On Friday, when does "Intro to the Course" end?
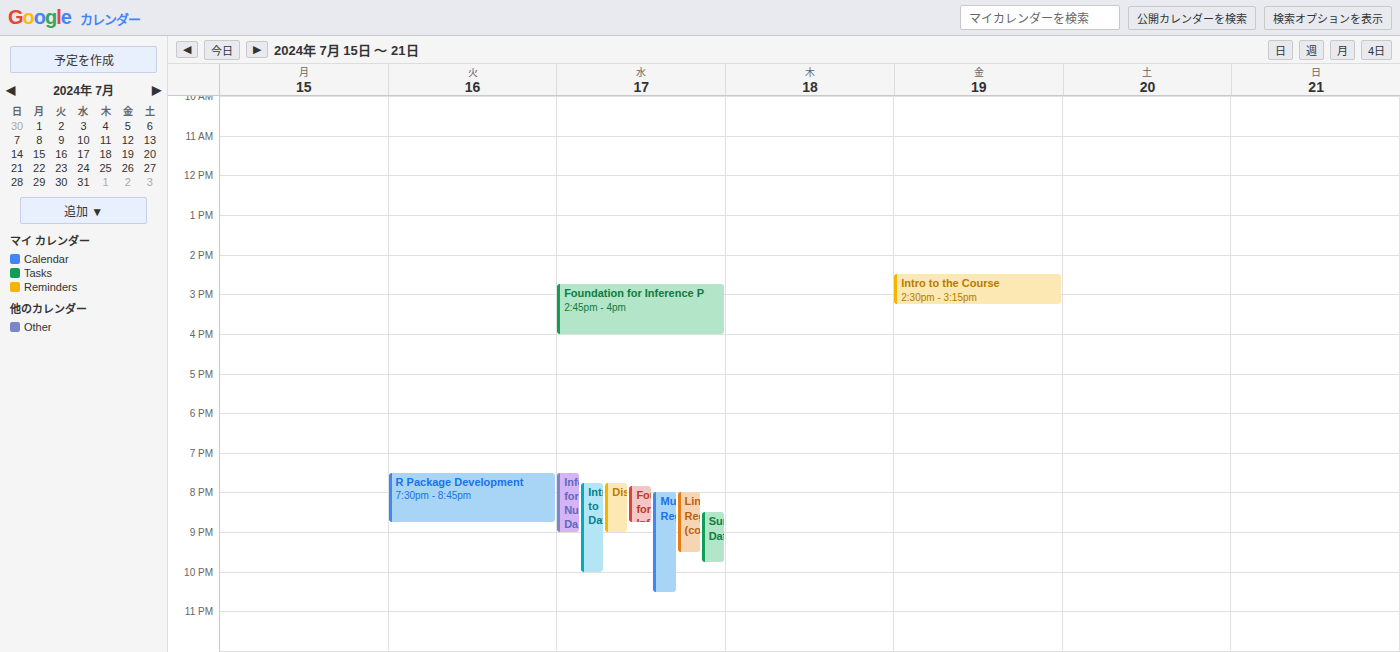
3:15 PM